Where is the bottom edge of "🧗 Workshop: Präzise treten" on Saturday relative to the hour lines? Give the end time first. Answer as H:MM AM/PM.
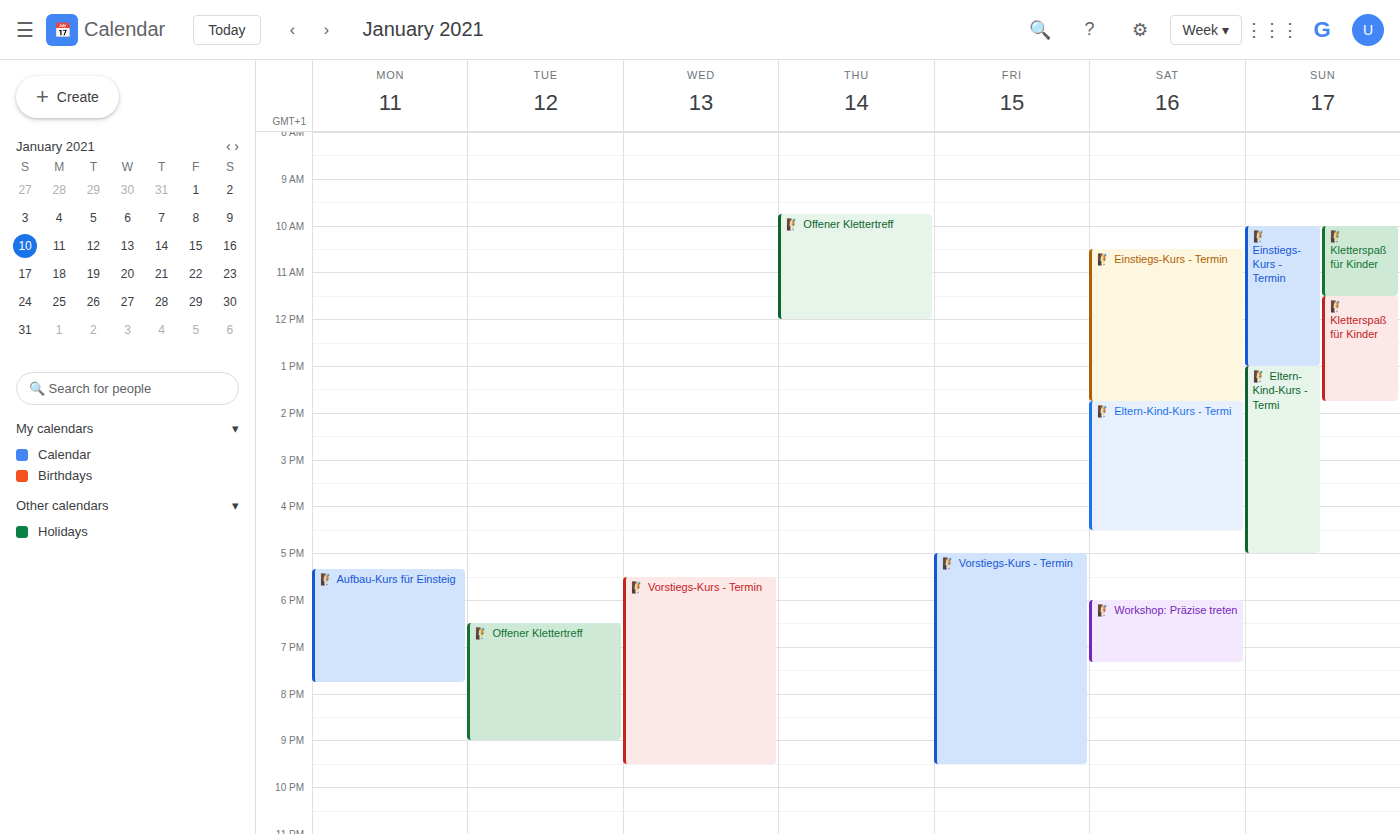
7:20 PM -- neither: 20 minutes below the 7 PM line and 40 minutes above the 8 PM line.